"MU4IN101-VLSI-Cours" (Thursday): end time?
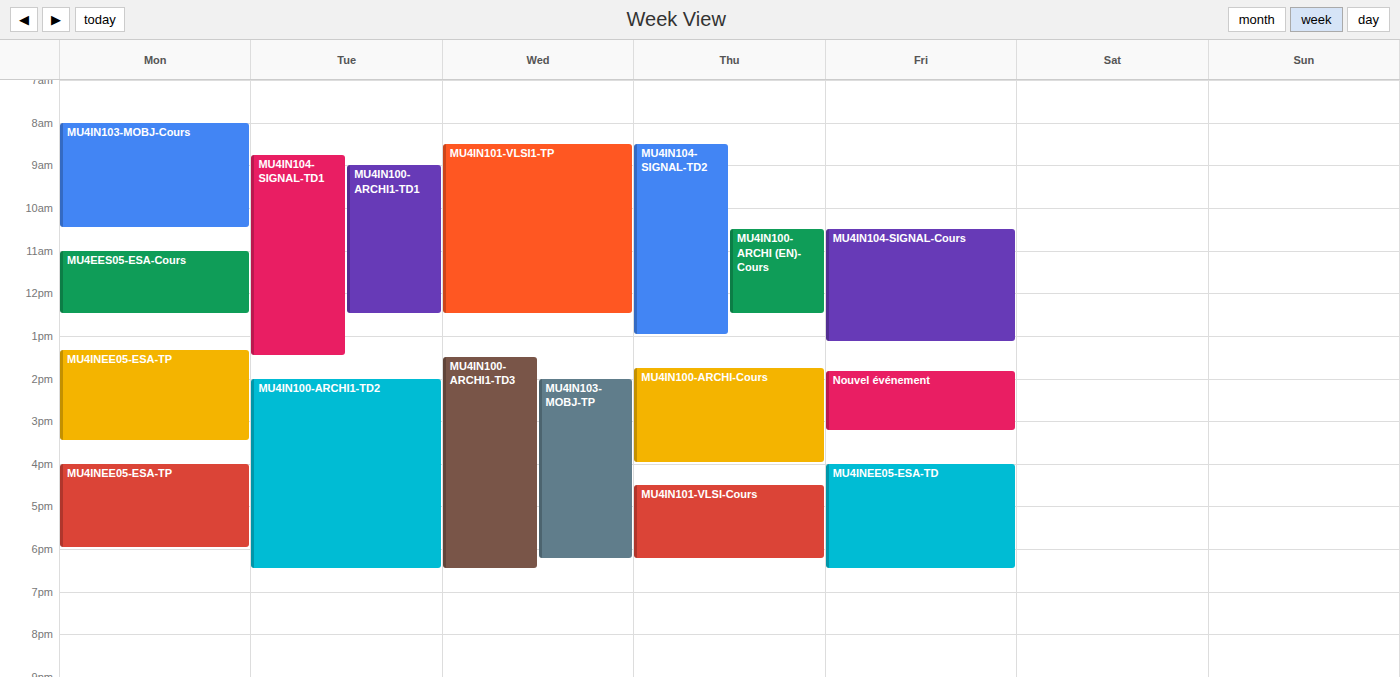
6:15 PM